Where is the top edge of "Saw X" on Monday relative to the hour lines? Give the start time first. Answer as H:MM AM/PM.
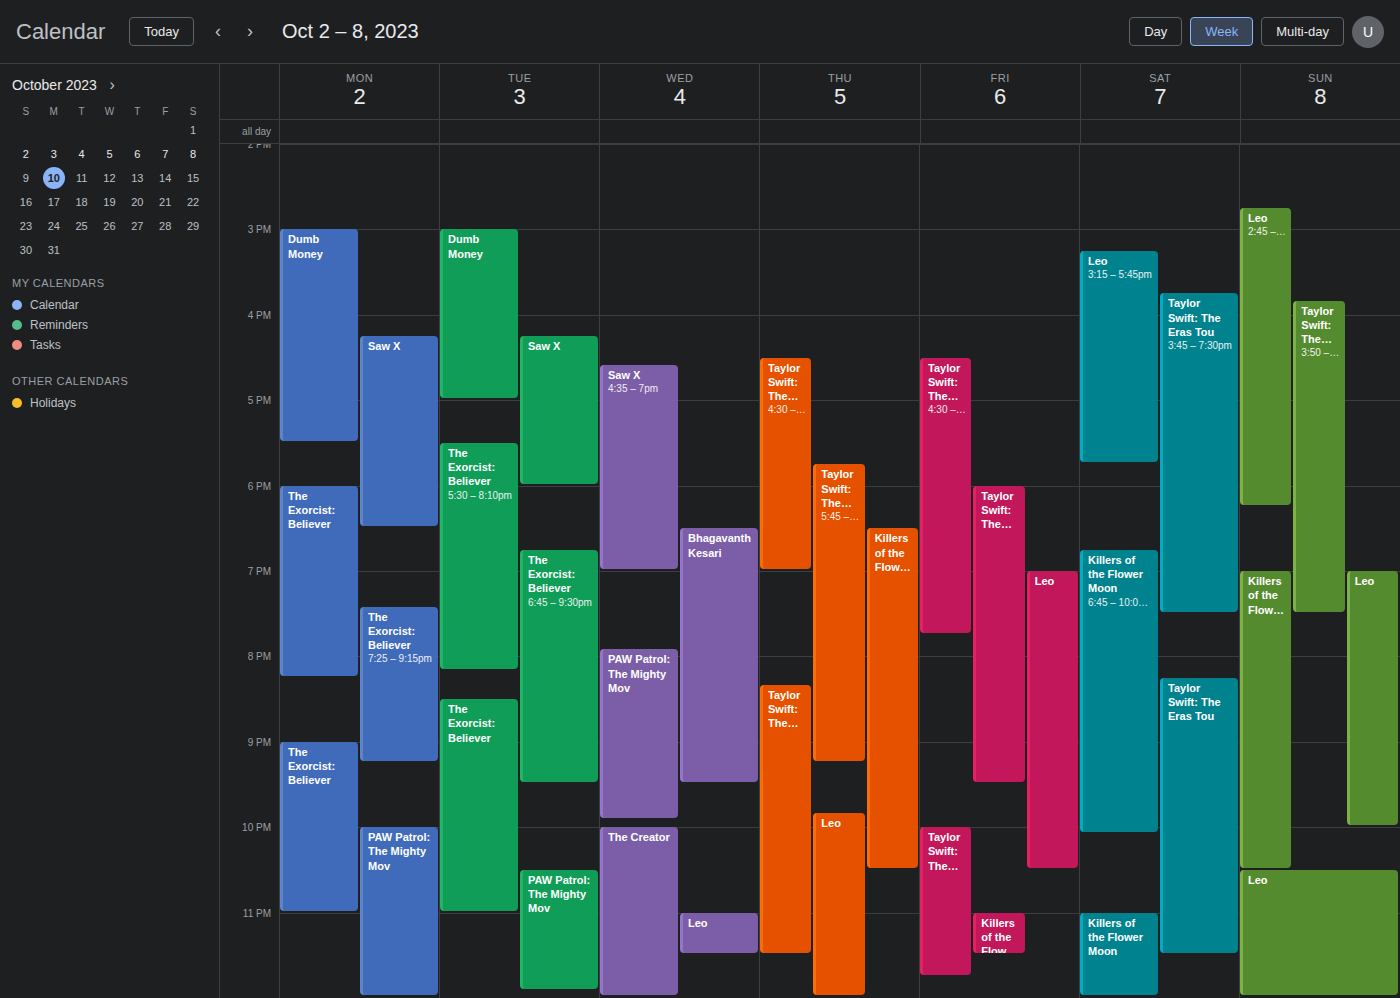
4:15 PM -- neither: a quarter of the way from the 4 PM line to the 5 PM line.